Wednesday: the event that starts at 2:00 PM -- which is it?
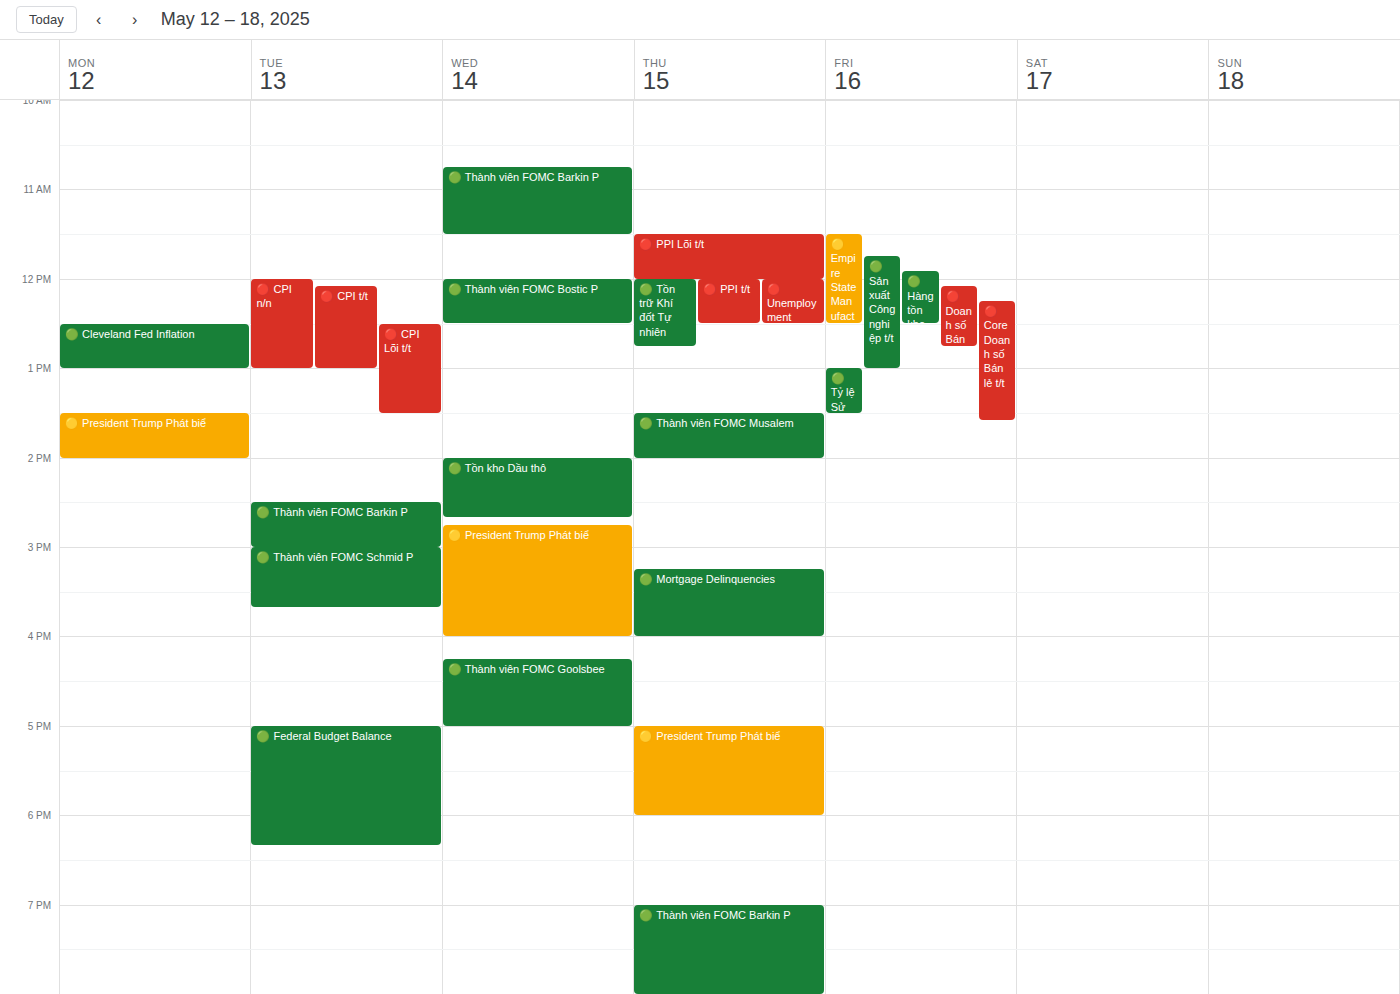
"🟢 Tồn kho Dầu thô"